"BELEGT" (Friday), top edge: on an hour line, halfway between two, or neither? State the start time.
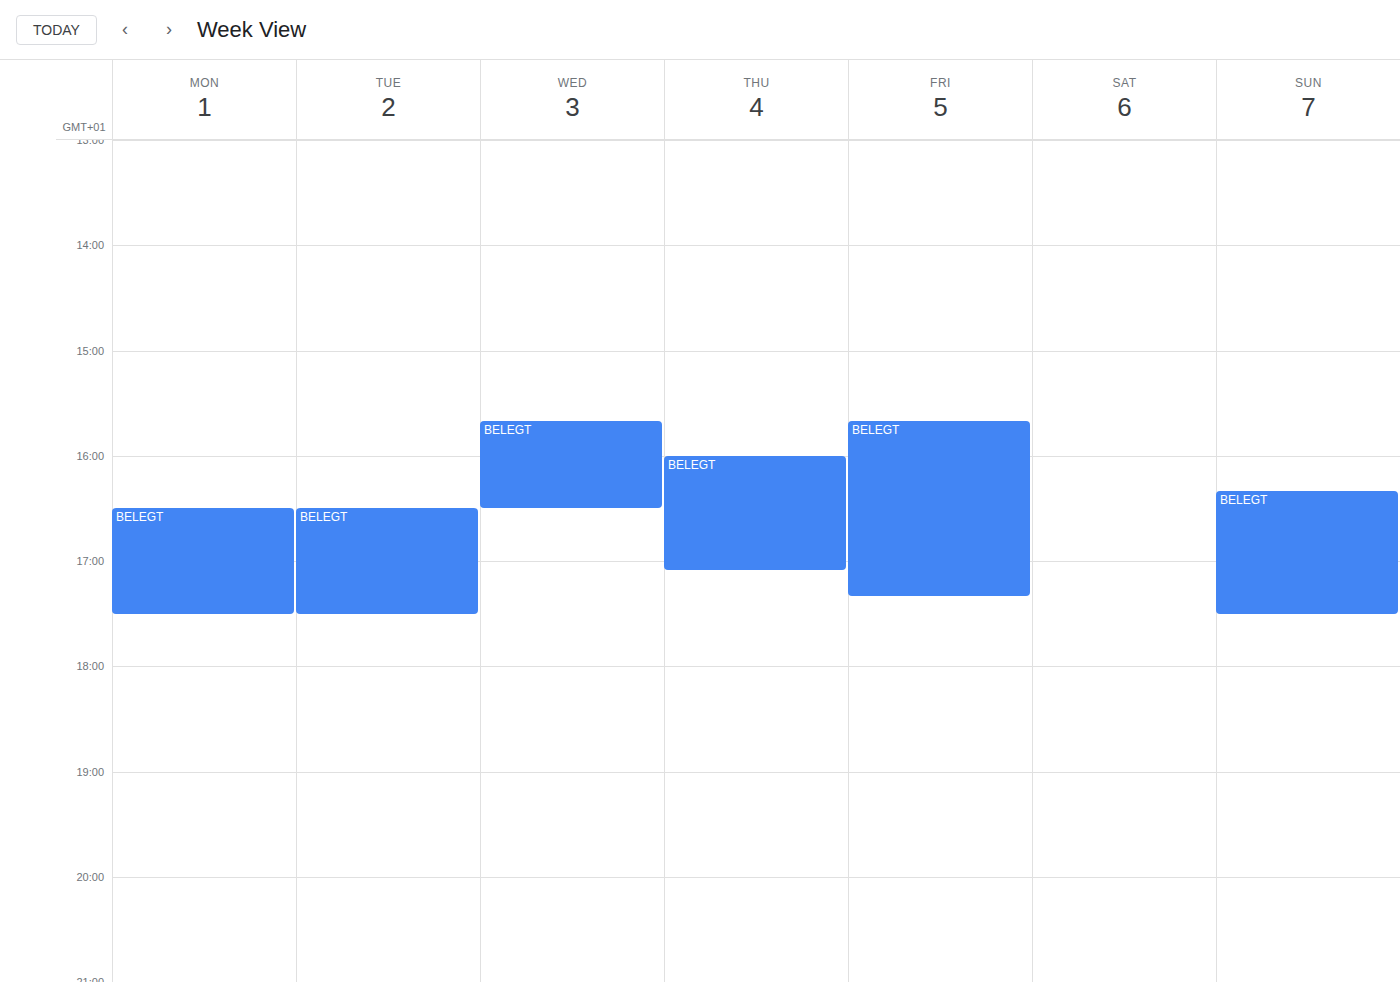
15:40 -- neither: 40 minutes below the 15:00 line and 20 minutes above the 16:00 line.